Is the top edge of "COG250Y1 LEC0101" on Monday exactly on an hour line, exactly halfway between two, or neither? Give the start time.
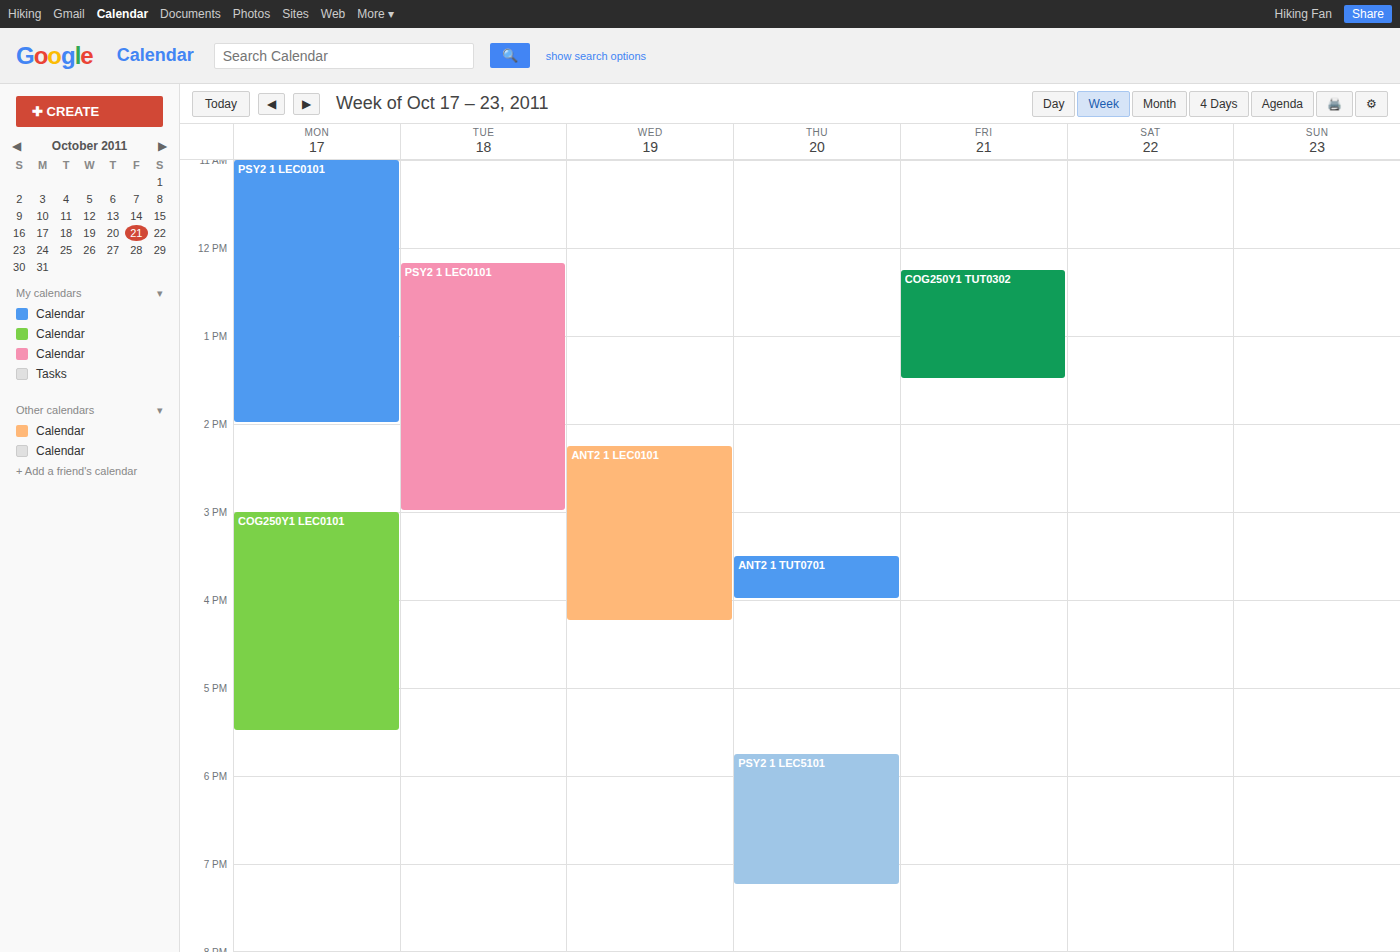
3:00 PM -- exactly on the 3 PM line.